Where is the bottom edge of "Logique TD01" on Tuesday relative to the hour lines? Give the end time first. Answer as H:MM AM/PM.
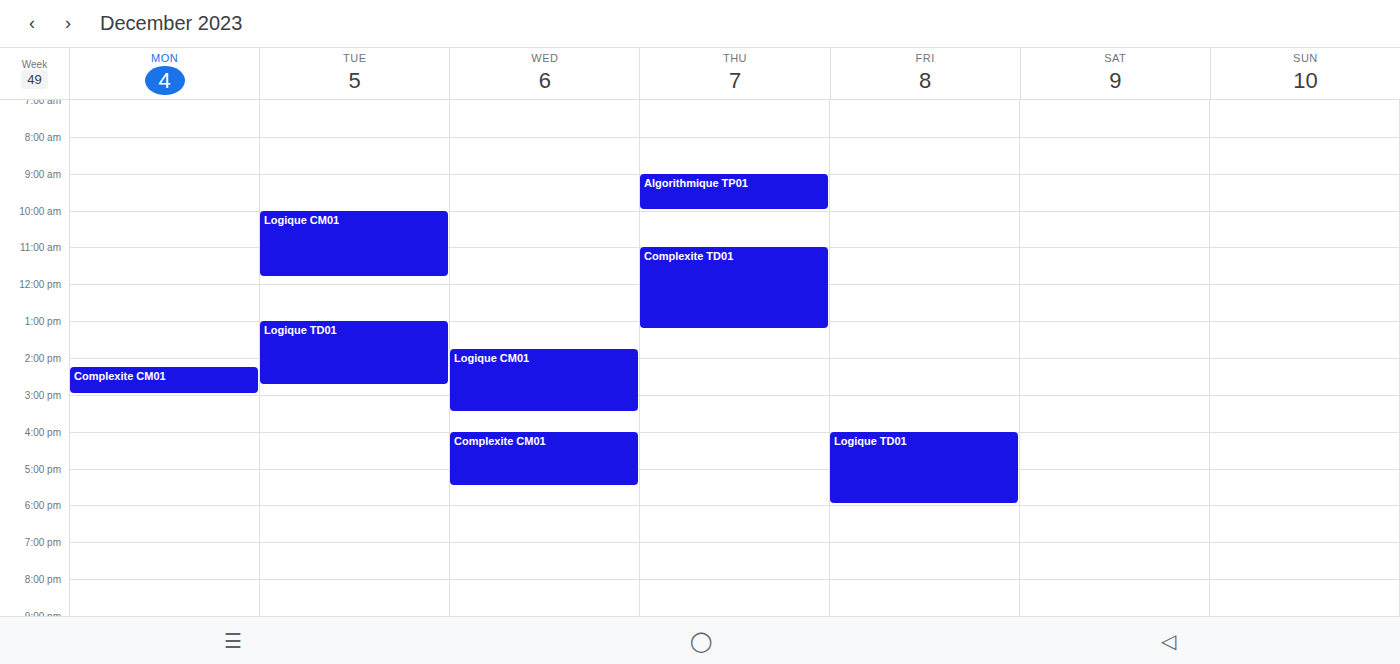
2:45 PM -- neither: three quarters of the way from the 2 PM line to the 3 PM line.